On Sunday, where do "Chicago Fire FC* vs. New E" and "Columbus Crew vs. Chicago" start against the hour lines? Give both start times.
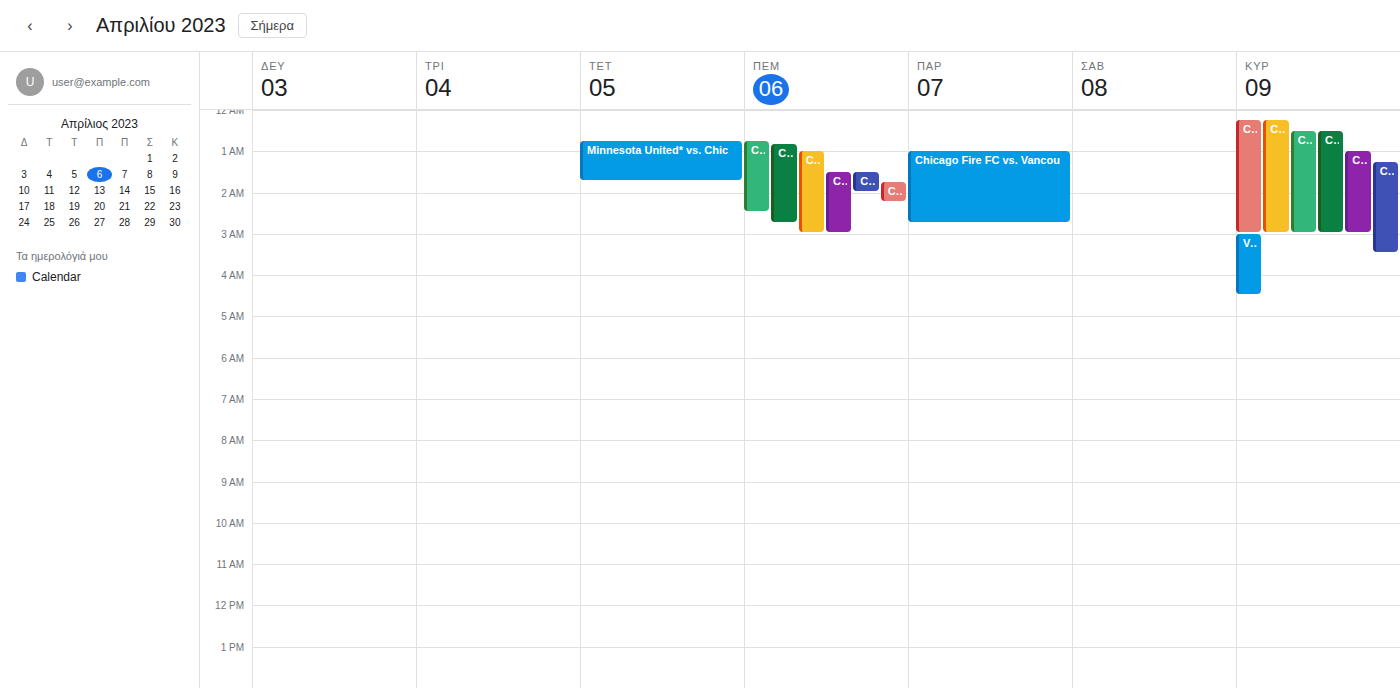
"Chicago Fire FC* vs. New E": 1:00 AM, exactly on the 1 AM line. "Columbus Crew vs. Chicago": 12:30 AM, halfway between the 12 AM and 1 AM lines.